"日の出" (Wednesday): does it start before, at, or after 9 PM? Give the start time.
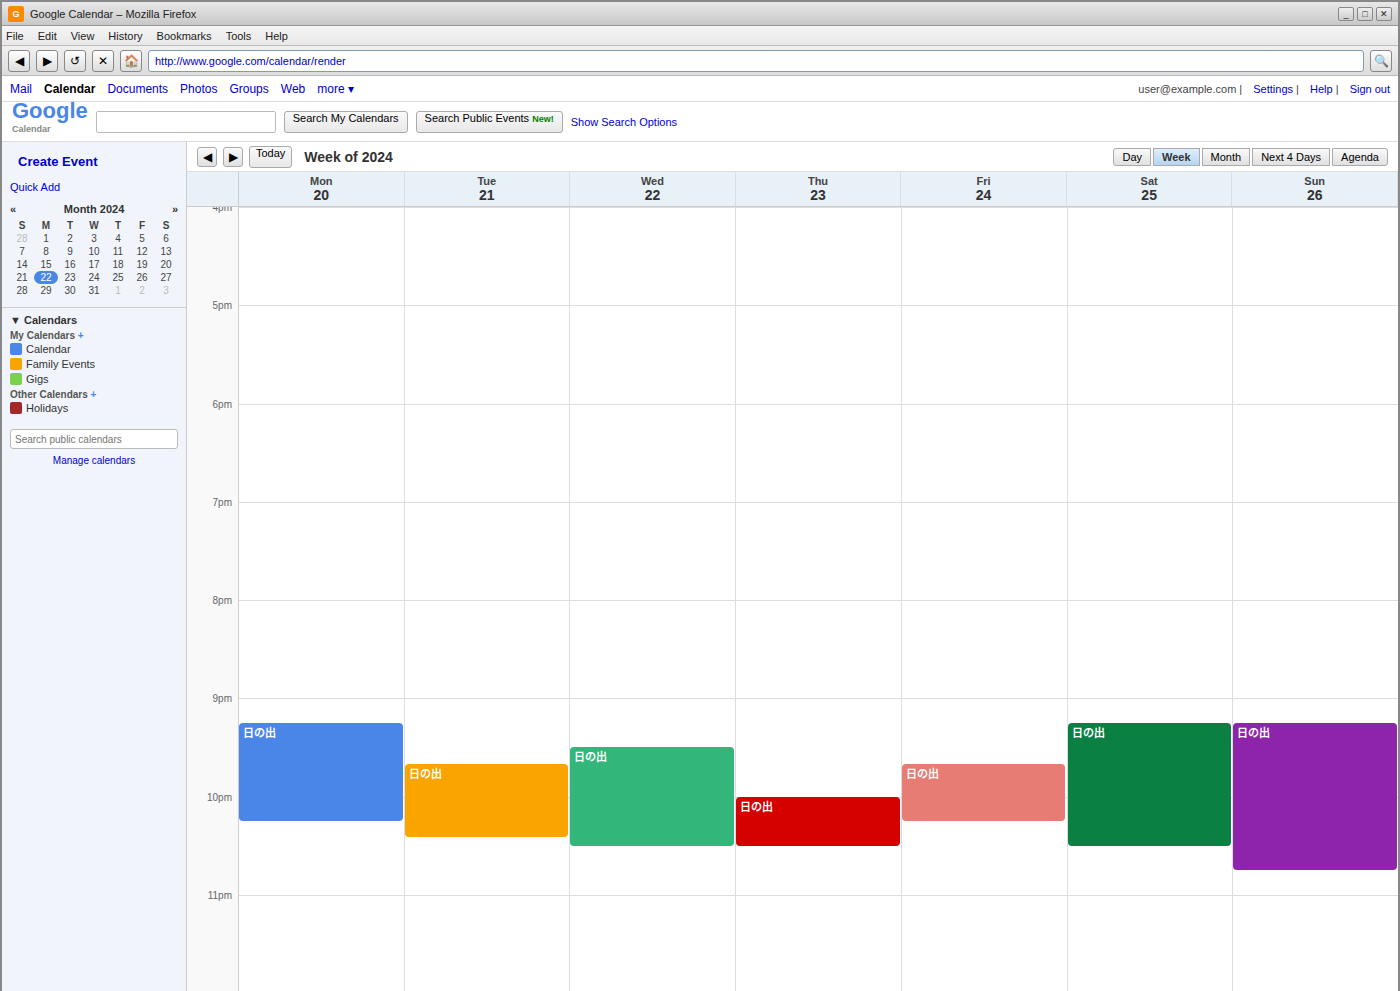
9:30 PM -- after 9 PM, 30 minutes below the 9 PM line.